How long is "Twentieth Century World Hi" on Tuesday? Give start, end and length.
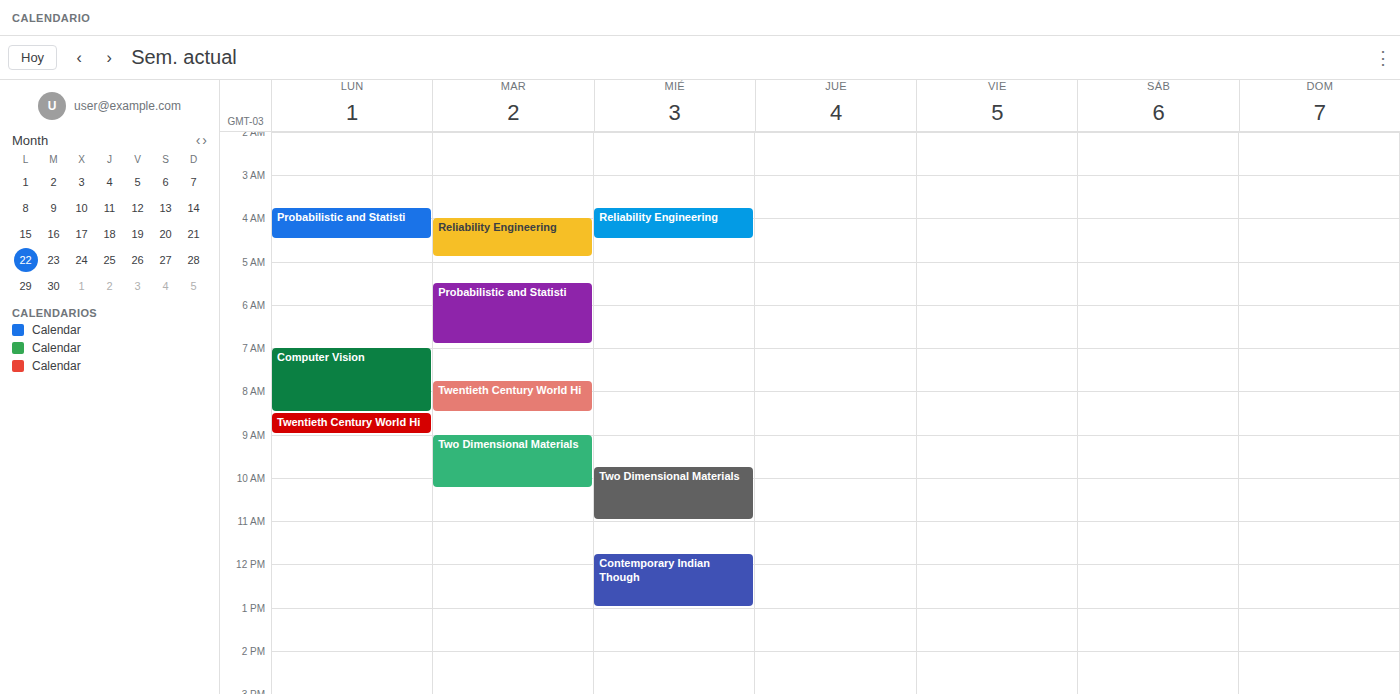
7:45 AM to 8:30 AM, 45 minutes